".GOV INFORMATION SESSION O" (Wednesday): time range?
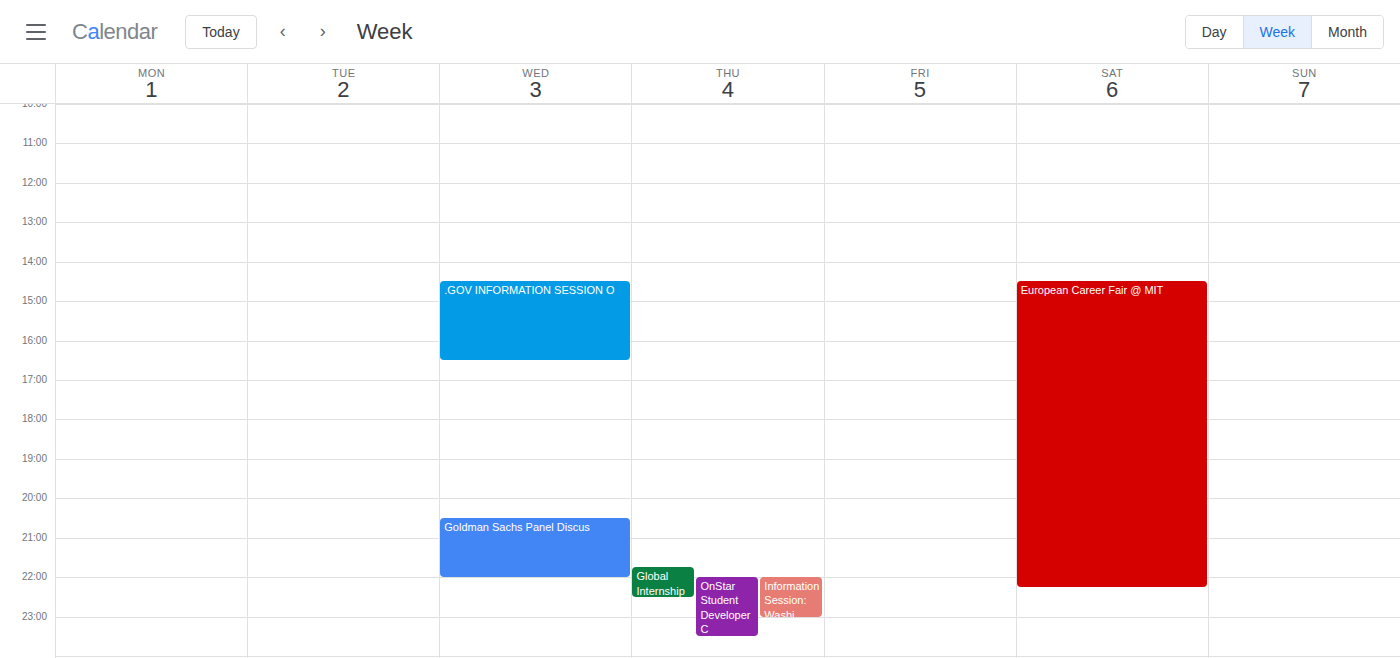
2:30 PM to 4:30 PM